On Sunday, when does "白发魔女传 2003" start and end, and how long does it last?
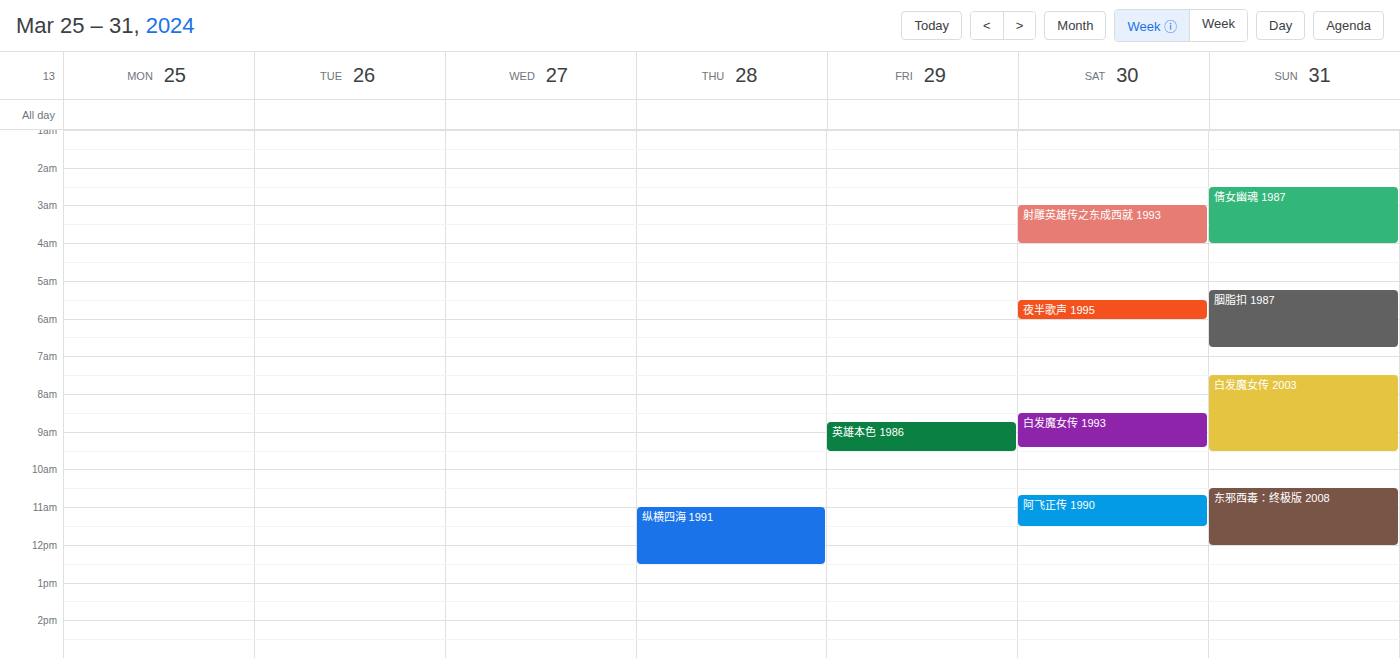
07:30 to 09:30, 2 hours